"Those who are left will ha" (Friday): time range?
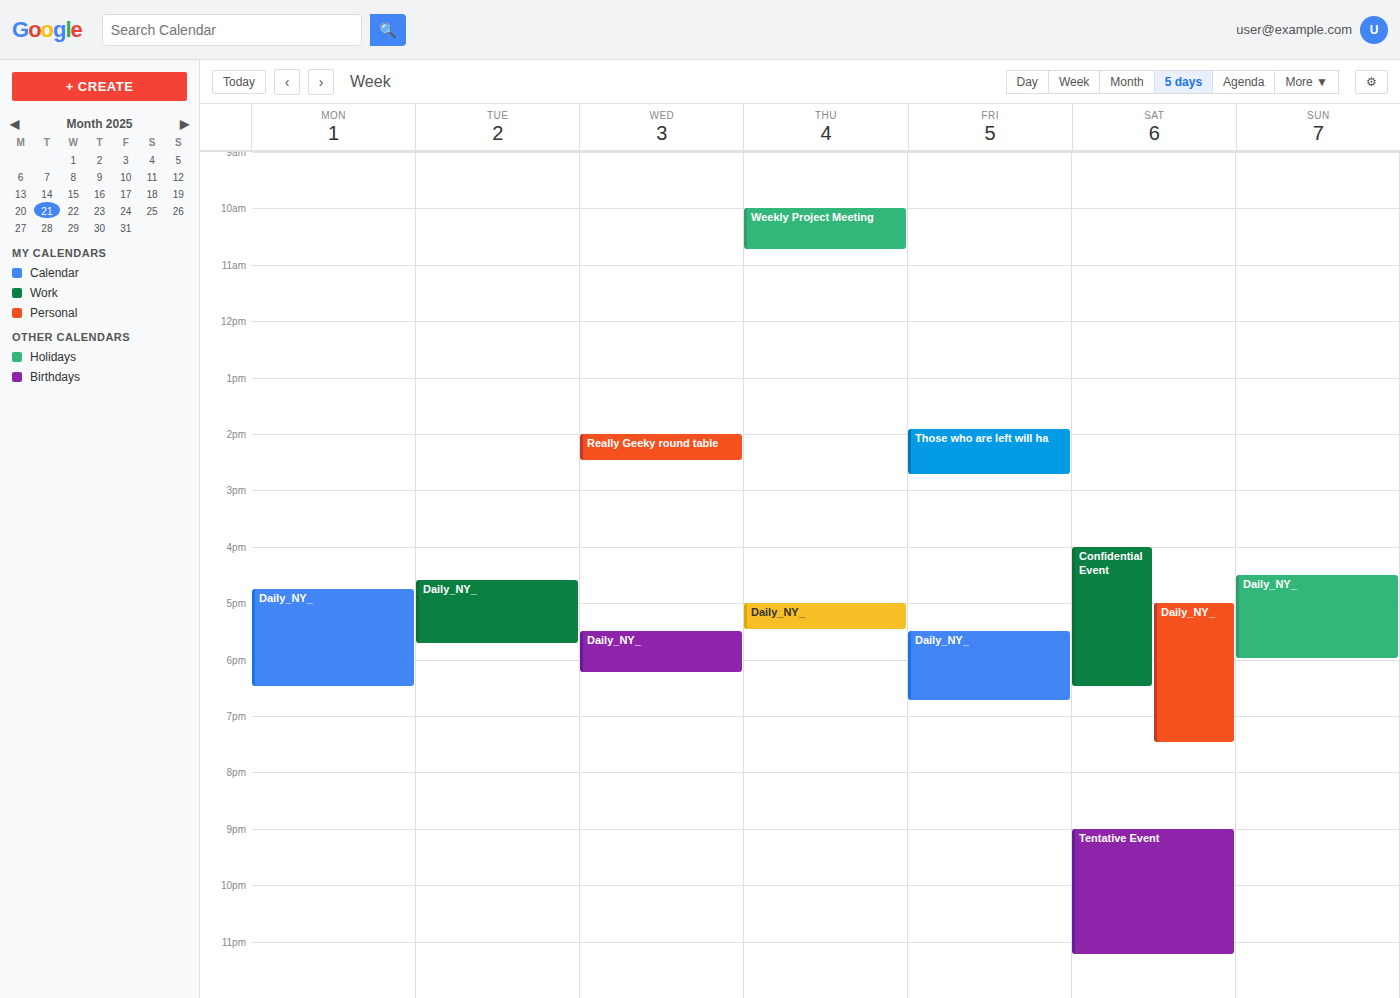
1:55 PM to 2:45 PM